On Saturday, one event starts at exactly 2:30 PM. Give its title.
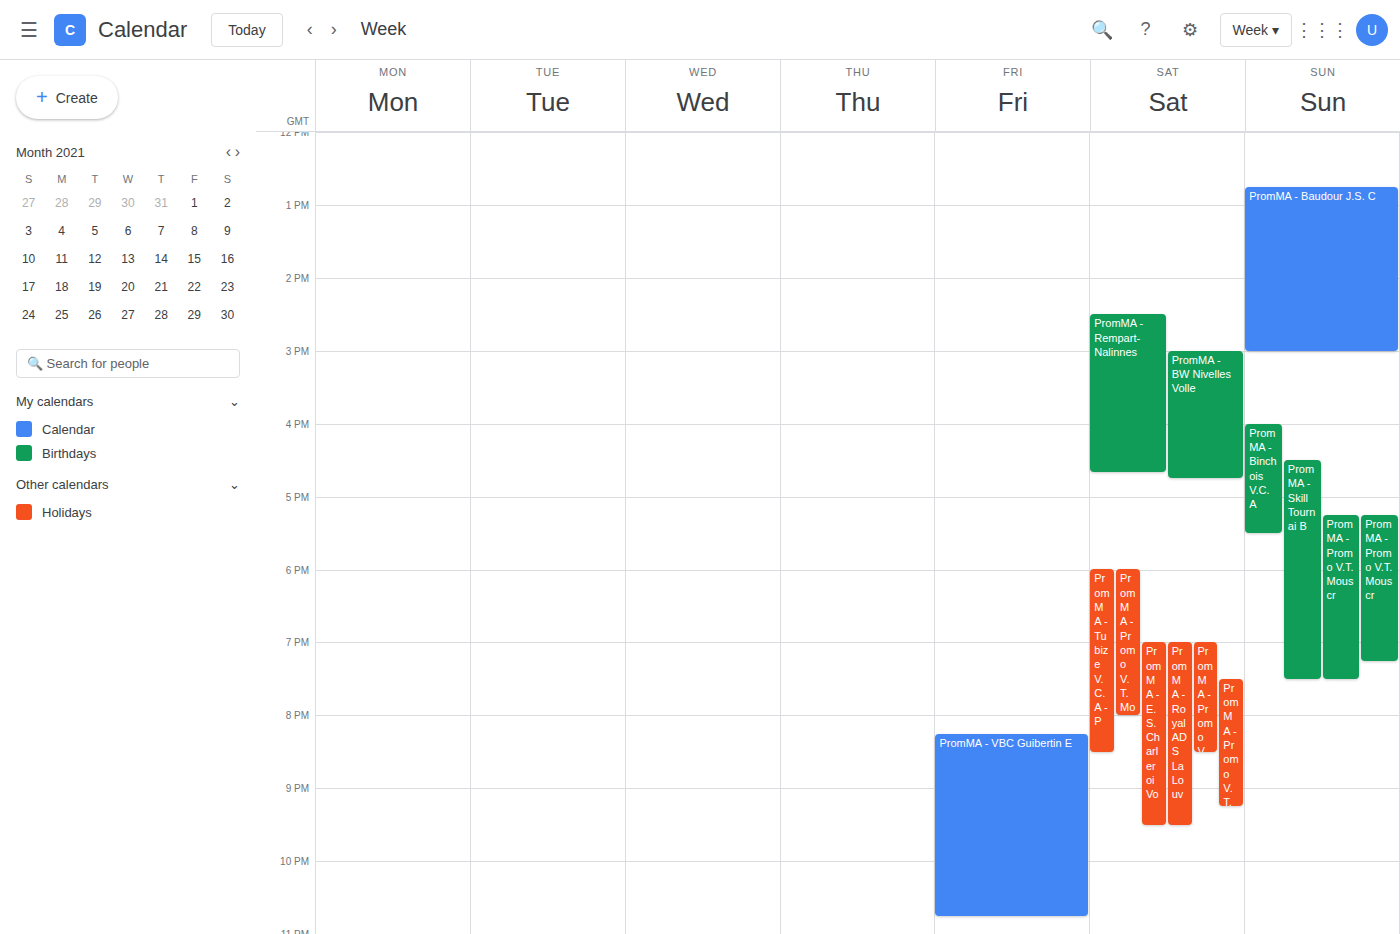
"PromMA - Rempart-Nalinnes"